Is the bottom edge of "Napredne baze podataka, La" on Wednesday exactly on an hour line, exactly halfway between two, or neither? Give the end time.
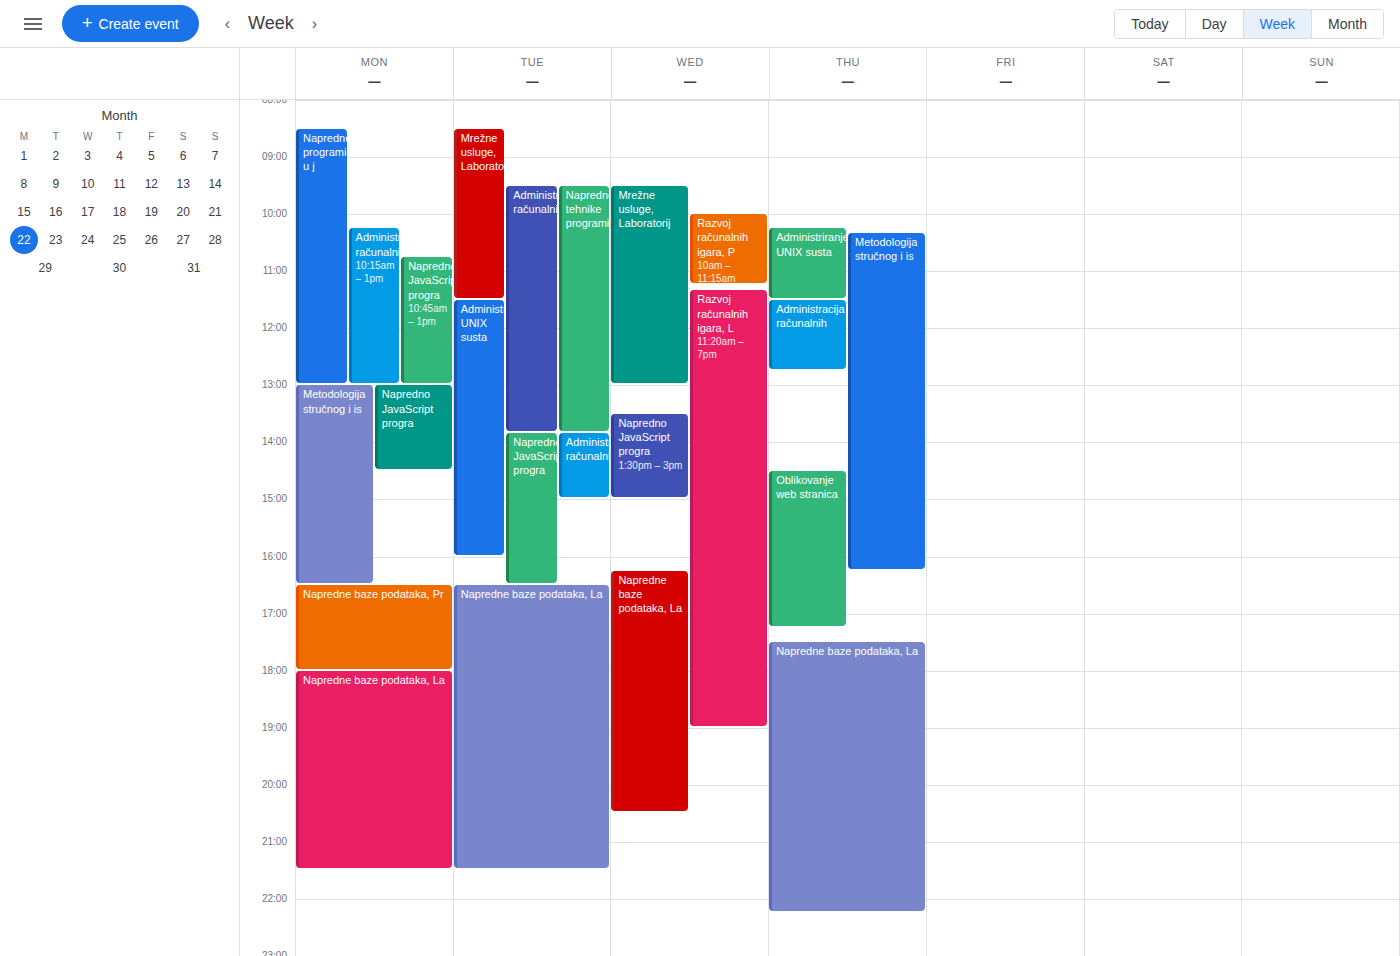
8:30 PM -- halfway between the 8 PM and 9 PM lines.